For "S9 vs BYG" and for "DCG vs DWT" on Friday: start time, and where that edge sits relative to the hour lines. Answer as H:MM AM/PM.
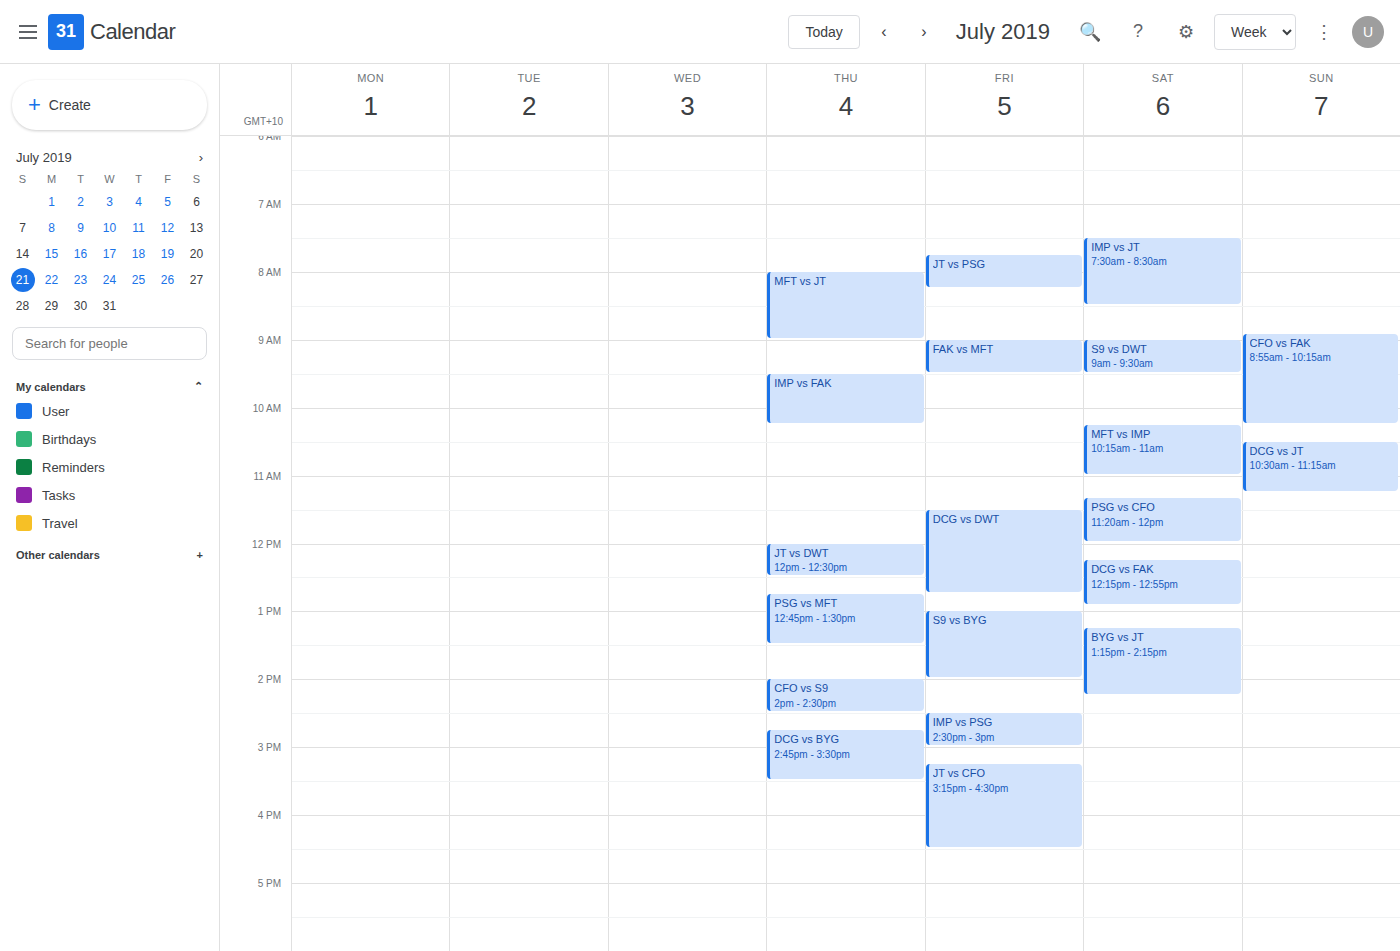
"S9 vs BYG": 1:00 PM, exactly on the 1 PM line. "DCG vs DWT": 11:30 AM, halfway between the 11 AM and 12 PM lines.